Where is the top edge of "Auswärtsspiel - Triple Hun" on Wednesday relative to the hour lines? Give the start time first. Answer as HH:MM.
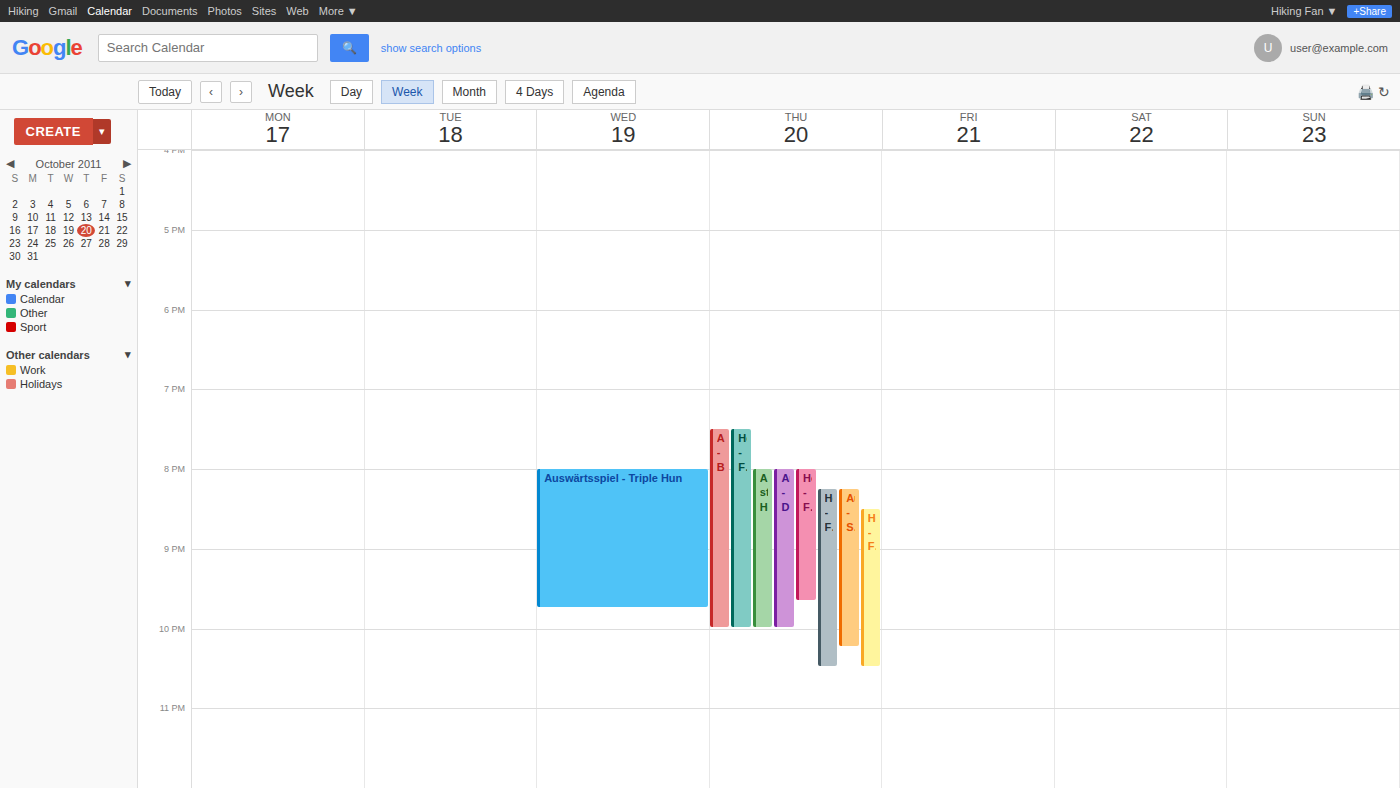
20:00 -- exactly on the 20:00 line.